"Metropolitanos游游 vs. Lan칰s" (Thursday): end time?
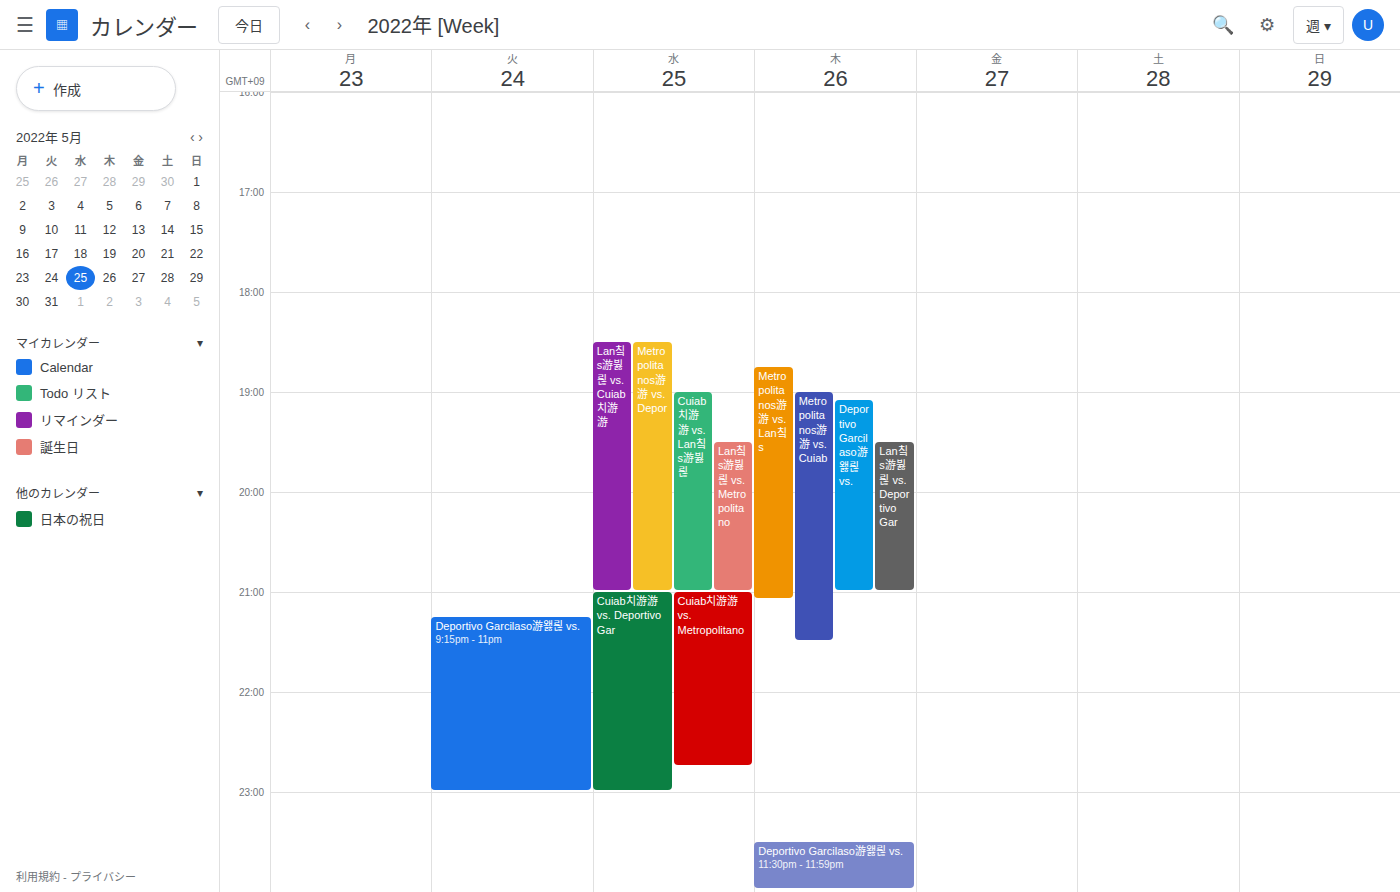
21:05